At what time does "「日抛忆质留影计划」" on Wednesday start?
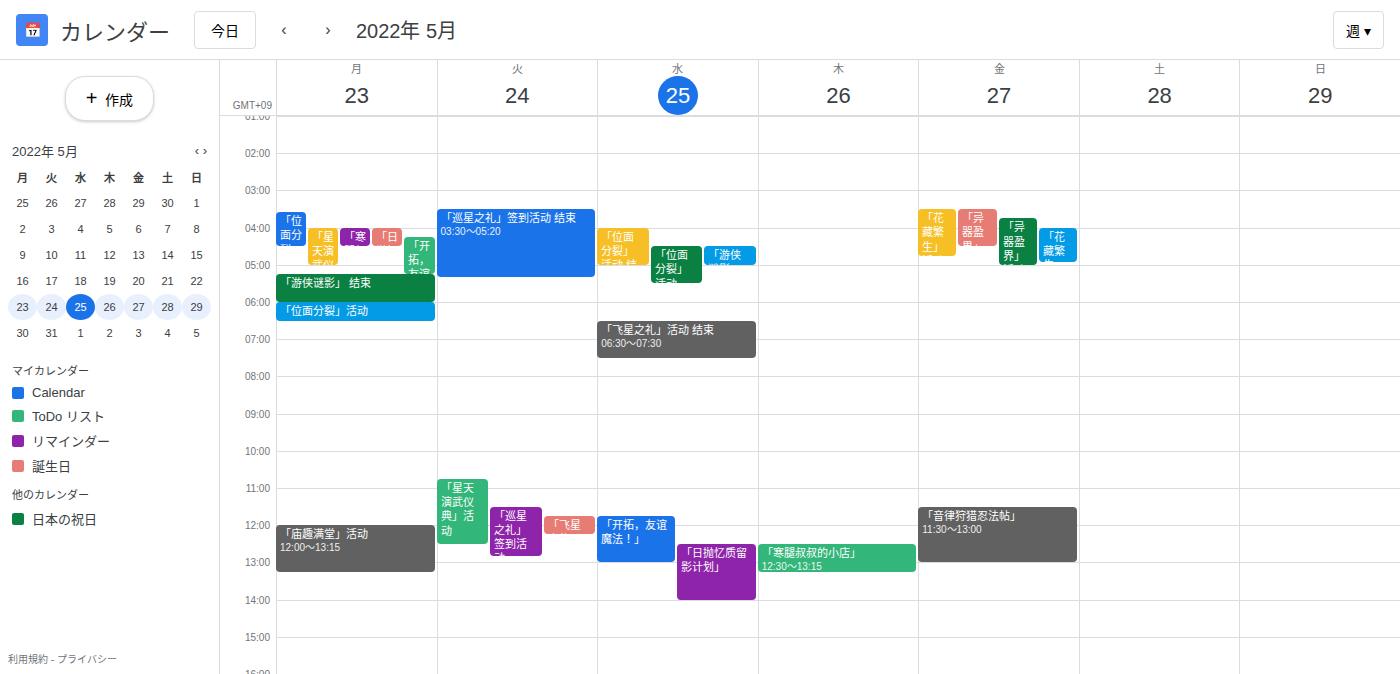
12:30 PM